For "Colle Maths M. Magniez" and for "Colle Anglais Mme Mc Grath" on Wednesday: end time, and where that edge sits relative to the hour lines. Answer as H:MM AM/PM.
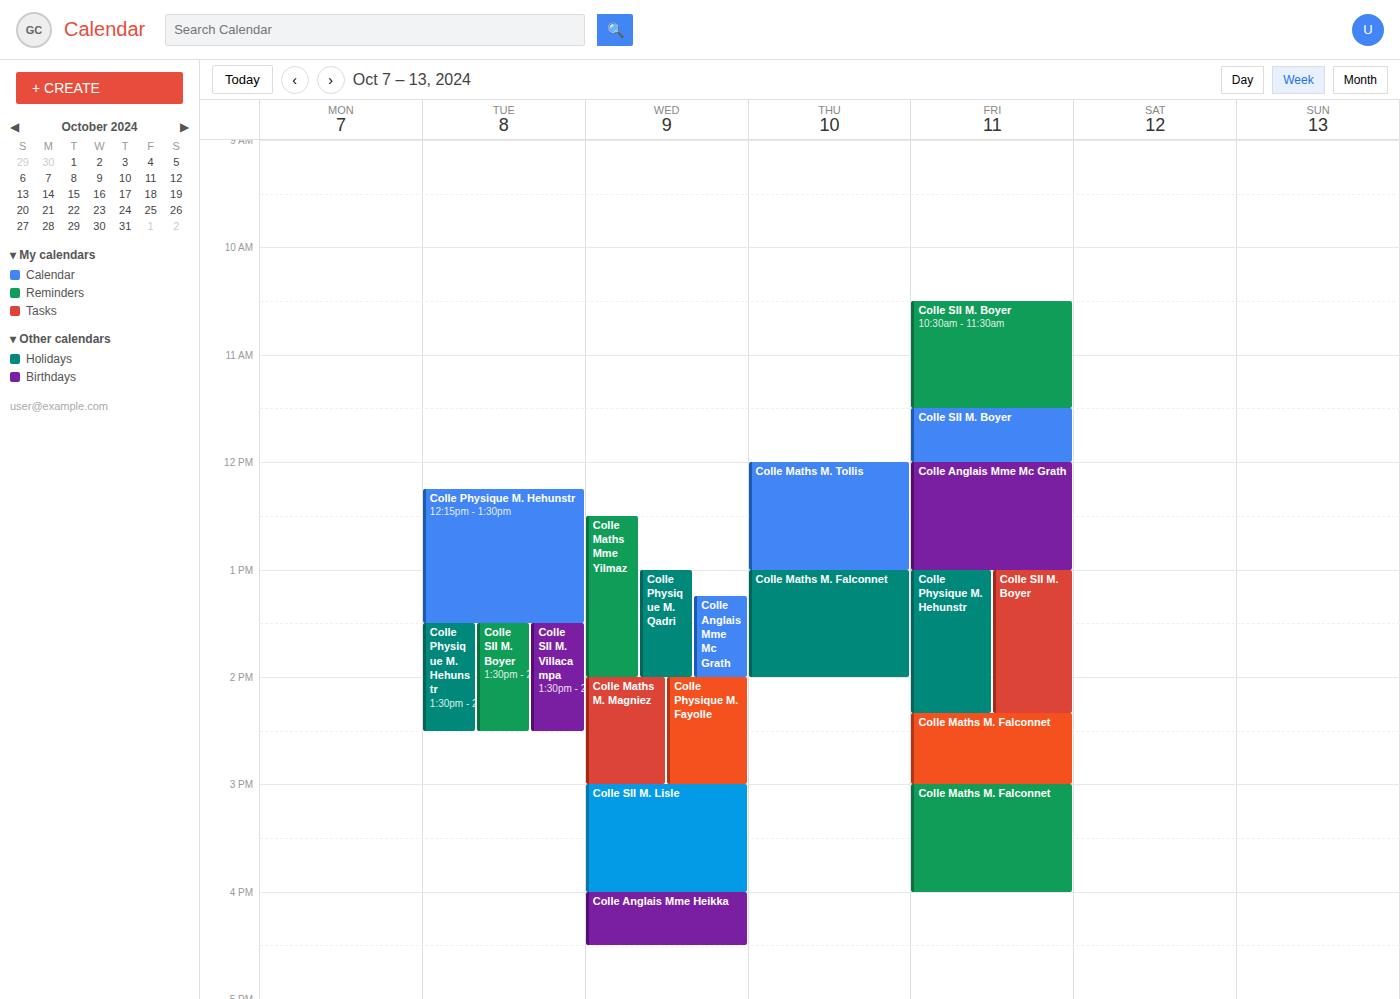
"Colle Maths M. Magniez": 3:00 PM, exactly on the 3 PM line. "Colle Anglais Mme Mc Grath": 2:00 PM, exactly on the 2 PM line.